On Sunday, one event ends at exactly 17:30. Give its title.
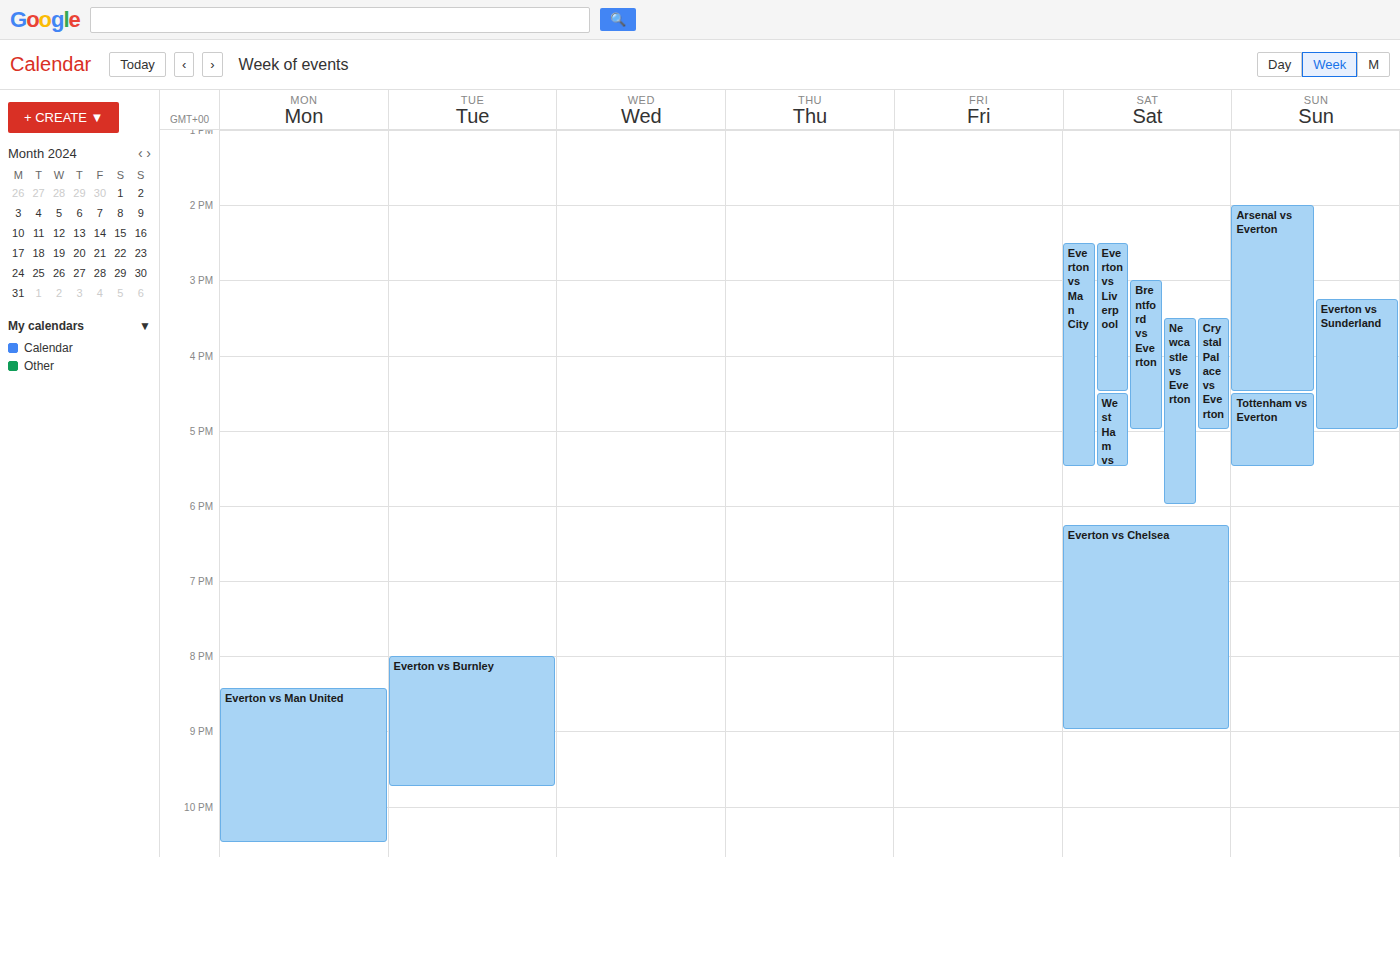
"Tottenham vs Everton"